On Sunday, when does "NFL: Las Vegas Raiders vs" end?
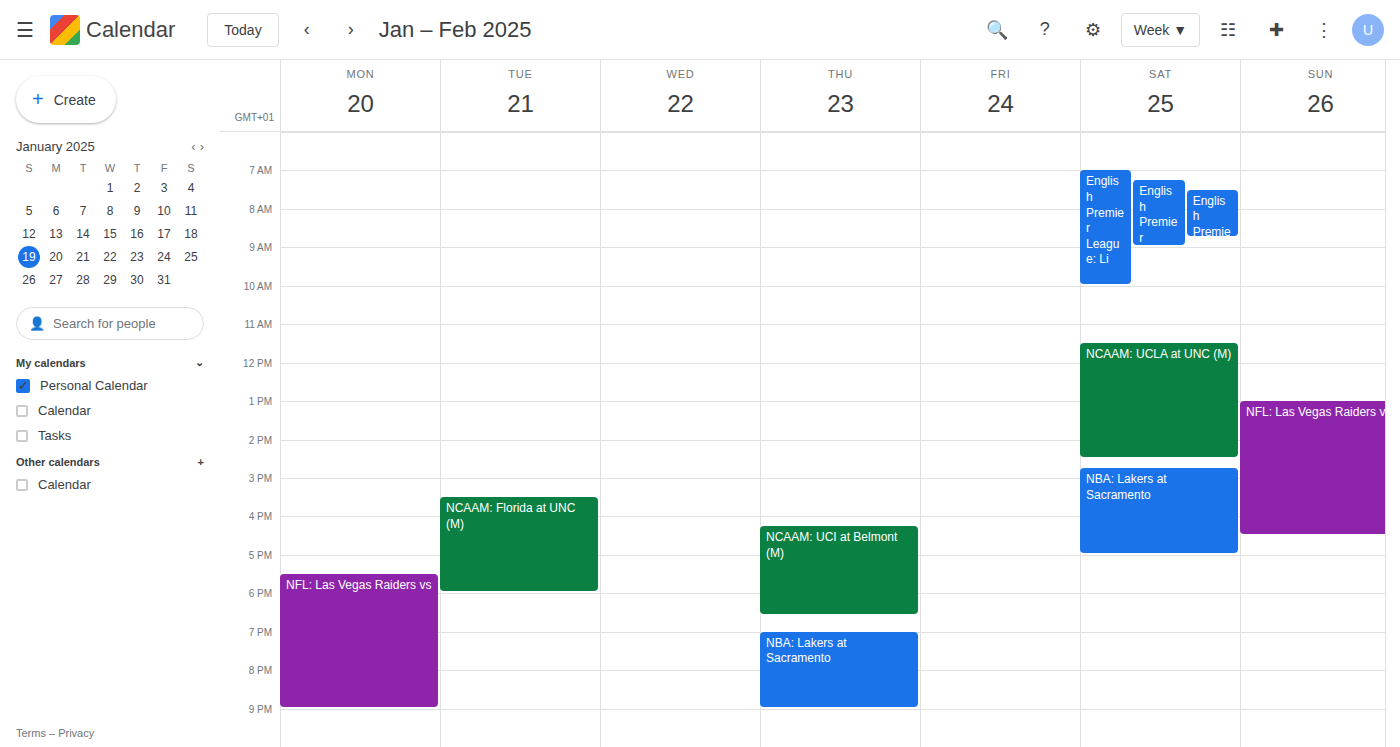
4:30 PM